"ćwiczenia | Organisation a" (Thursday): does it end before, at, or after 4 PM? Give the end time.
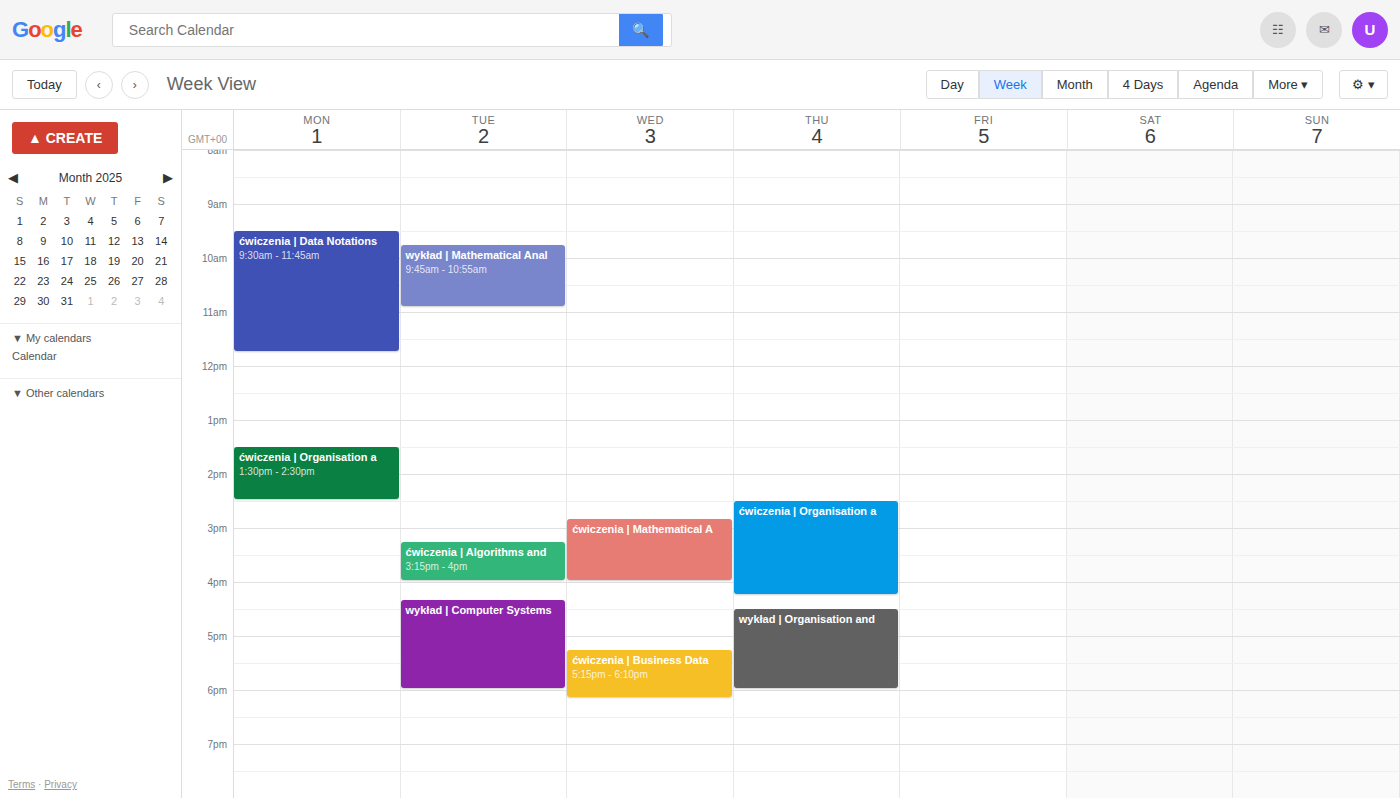
4:15 PM -- after 4 PM, 15 minutes below the 4 PM line.